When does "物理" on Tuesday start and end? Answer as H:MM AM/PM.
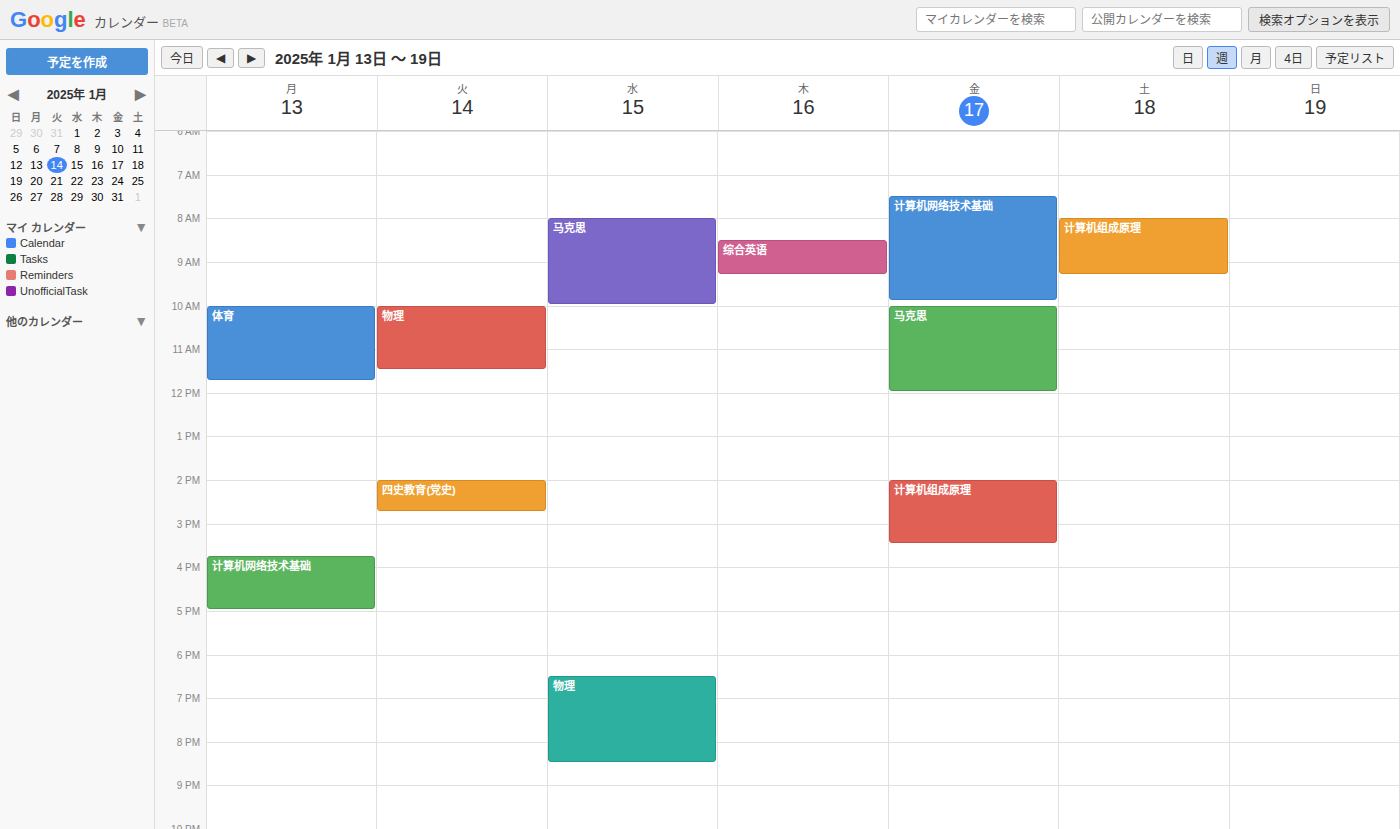
10:00 AM to 11:30 AM